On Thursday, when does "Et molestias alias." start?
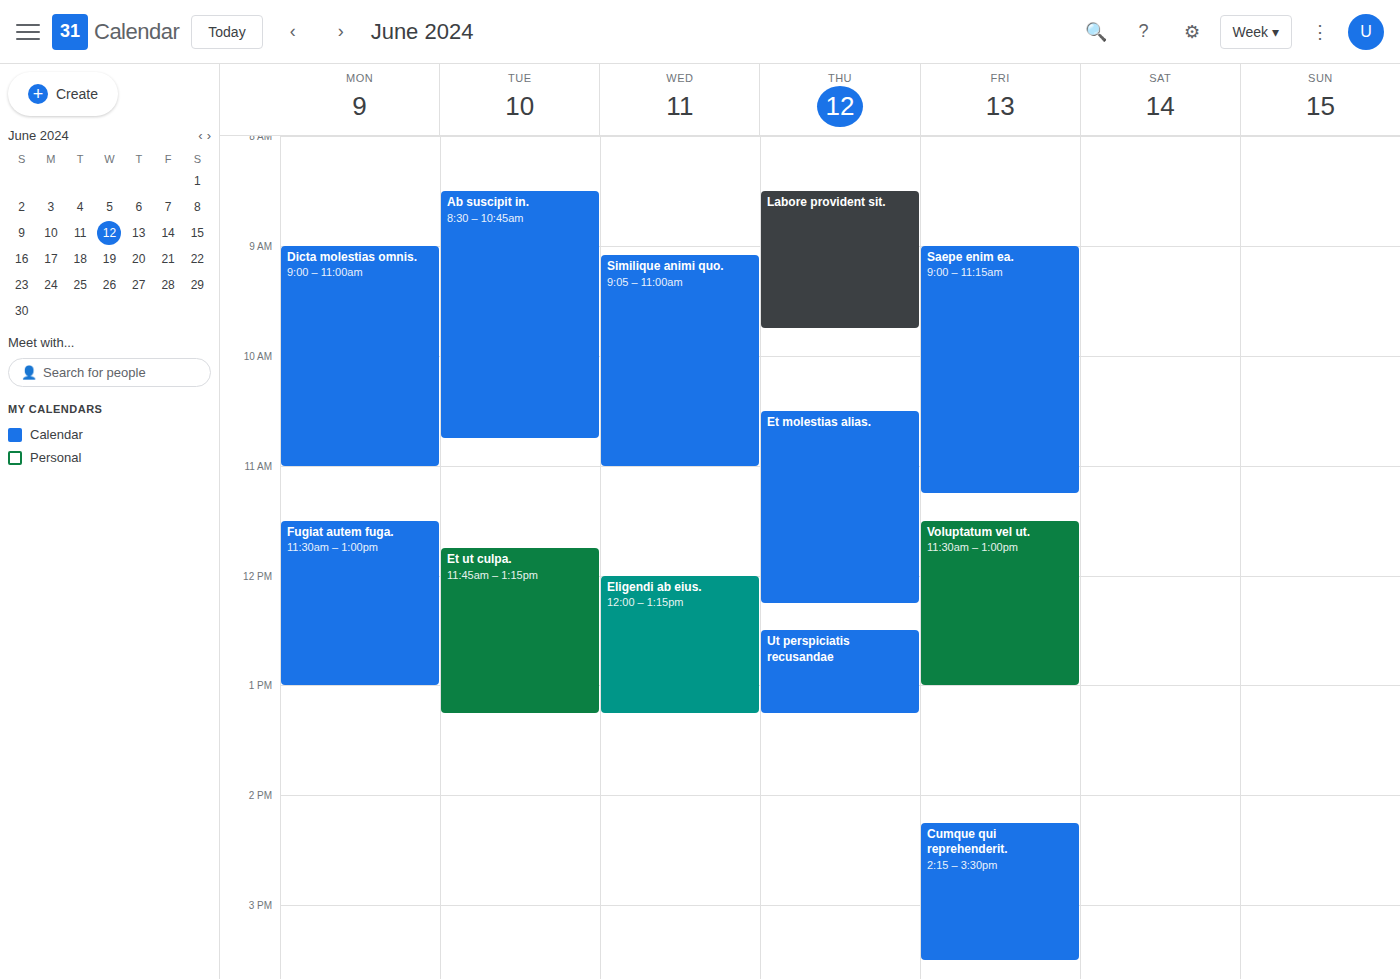
10:30 AM